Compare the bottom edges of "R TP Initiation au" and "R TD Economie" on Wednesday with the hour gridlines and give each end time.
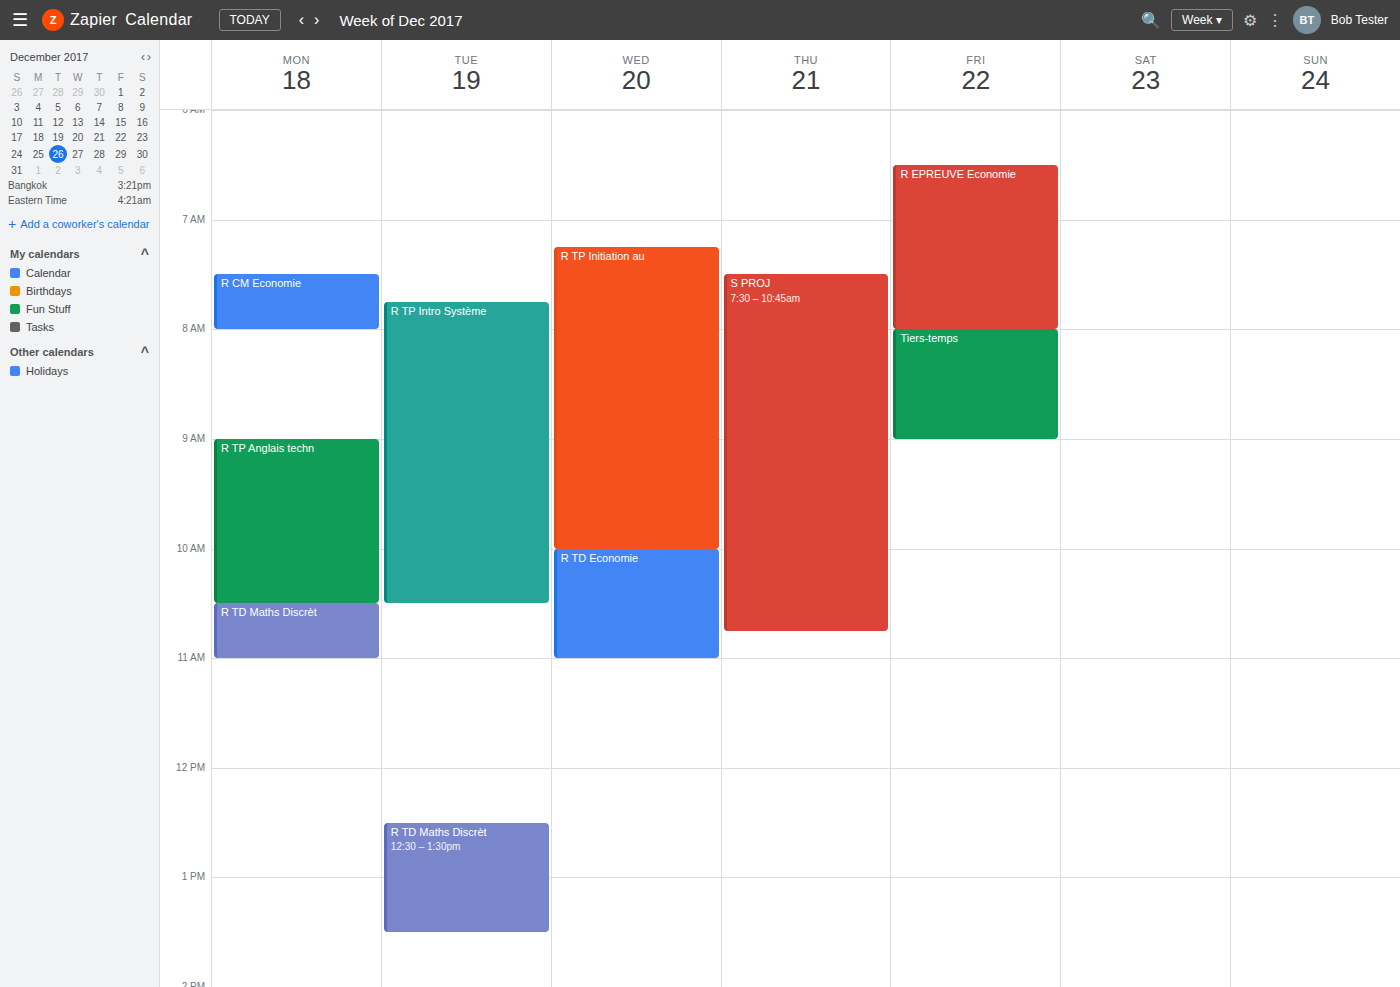
"R TP Initiation au": 10:00 AM, exactly on the 10 AM line. "R TD Economie": 11:00 AM, exactly on the 11 AM line.